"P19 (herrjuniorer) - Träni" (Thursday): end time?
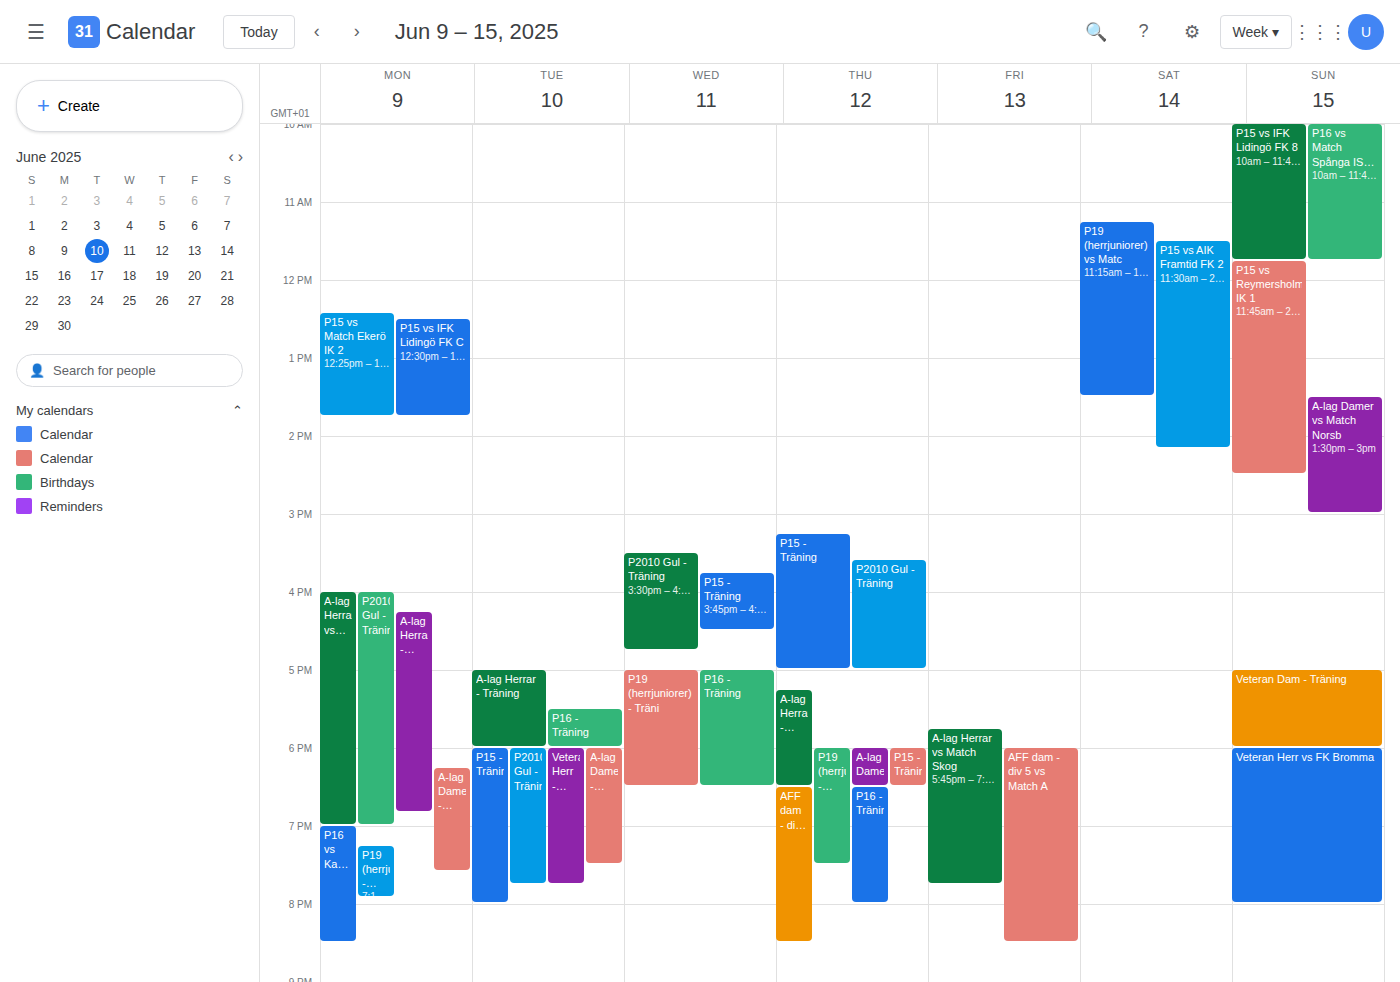
7:30 PM